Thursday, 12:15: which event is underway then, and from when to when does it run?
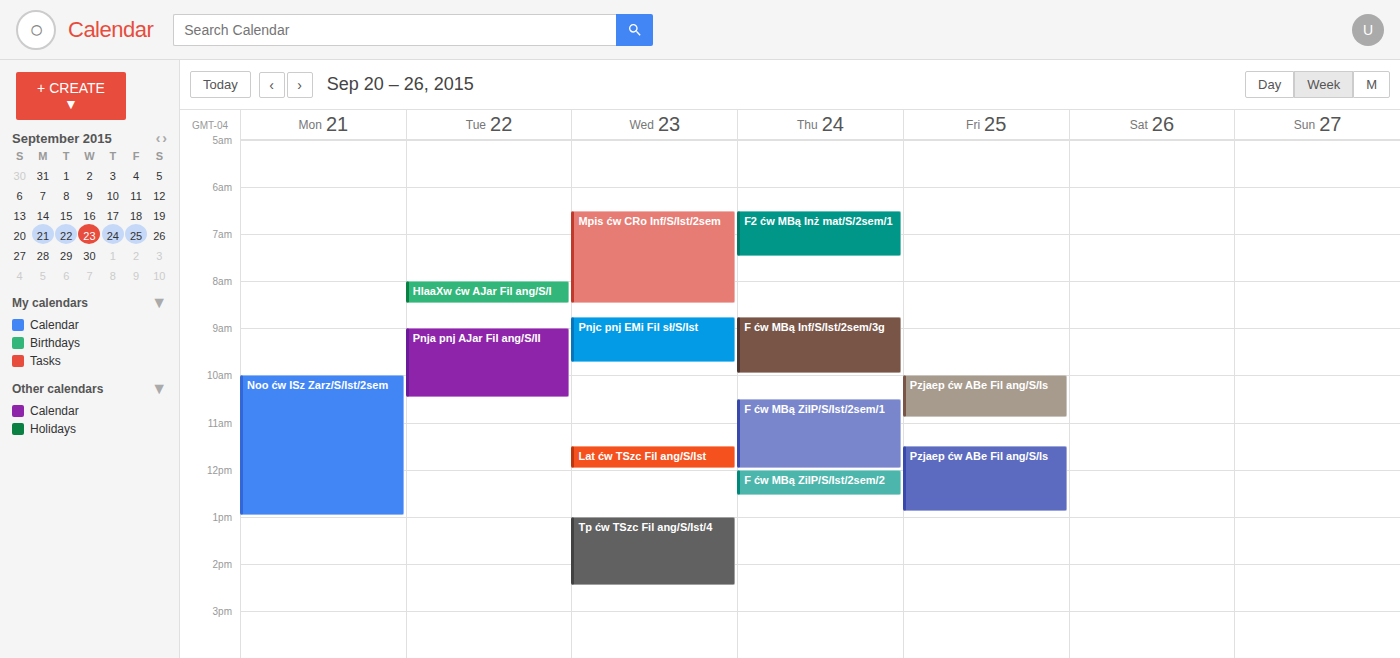
"F ćw MBą ZiIP/S/Ist/2sem/2", 12:00 to 12:35